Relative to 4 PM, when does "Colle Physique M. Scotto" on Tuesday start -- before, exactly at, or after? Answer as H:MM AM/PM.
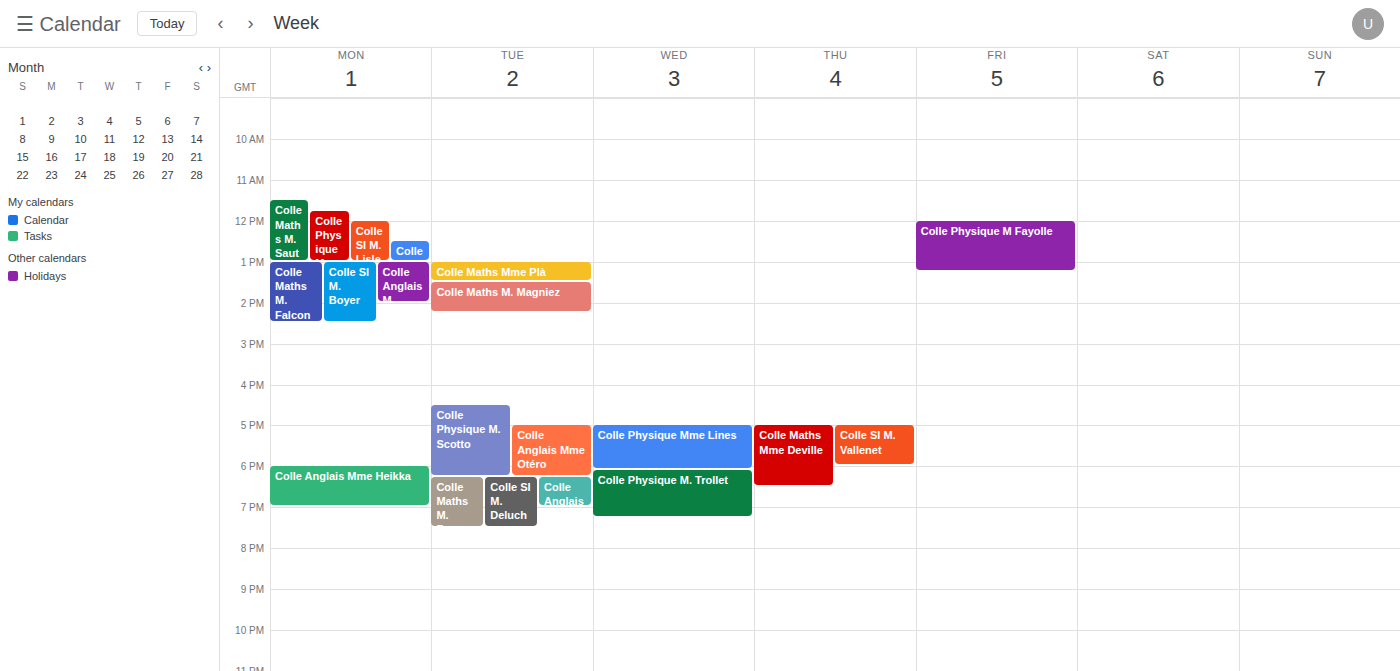
4:30 PM -- after 4 PM, 30 minutes below the 4 PM line.